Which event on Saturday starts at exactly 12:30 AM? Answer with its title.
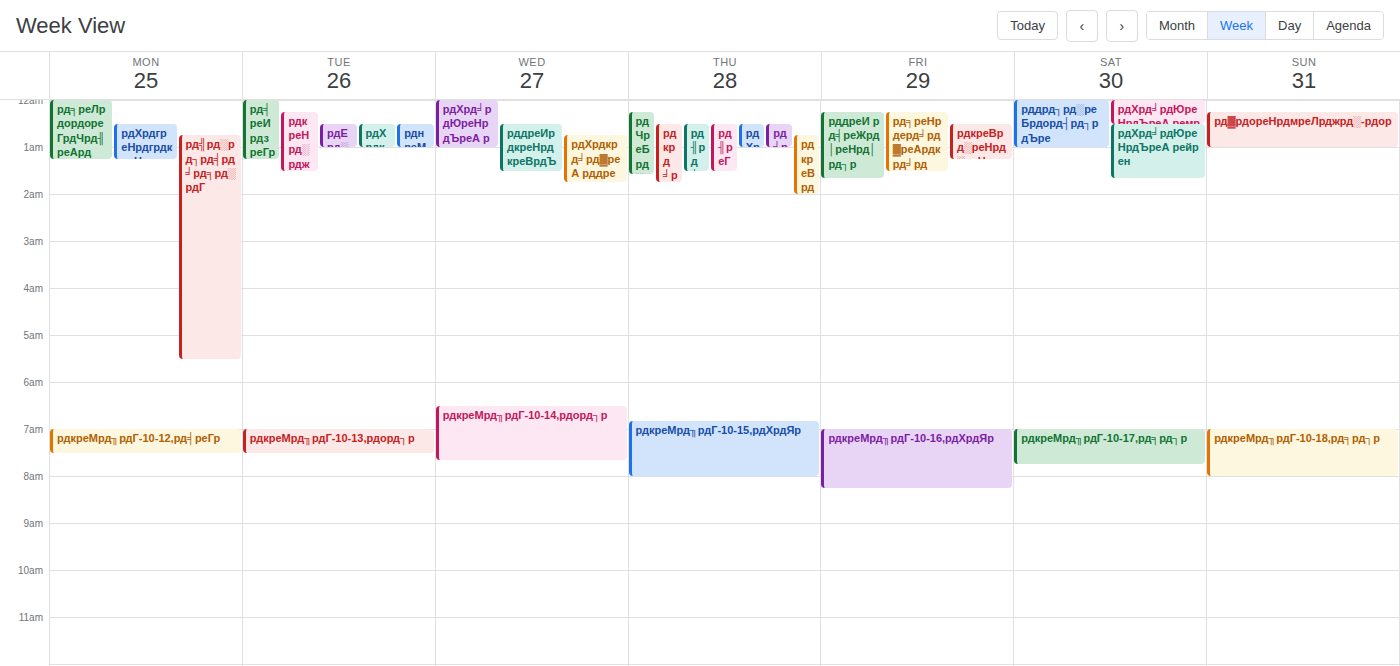
"рдХрд╛рдЮреНрдЪреА рейрен"